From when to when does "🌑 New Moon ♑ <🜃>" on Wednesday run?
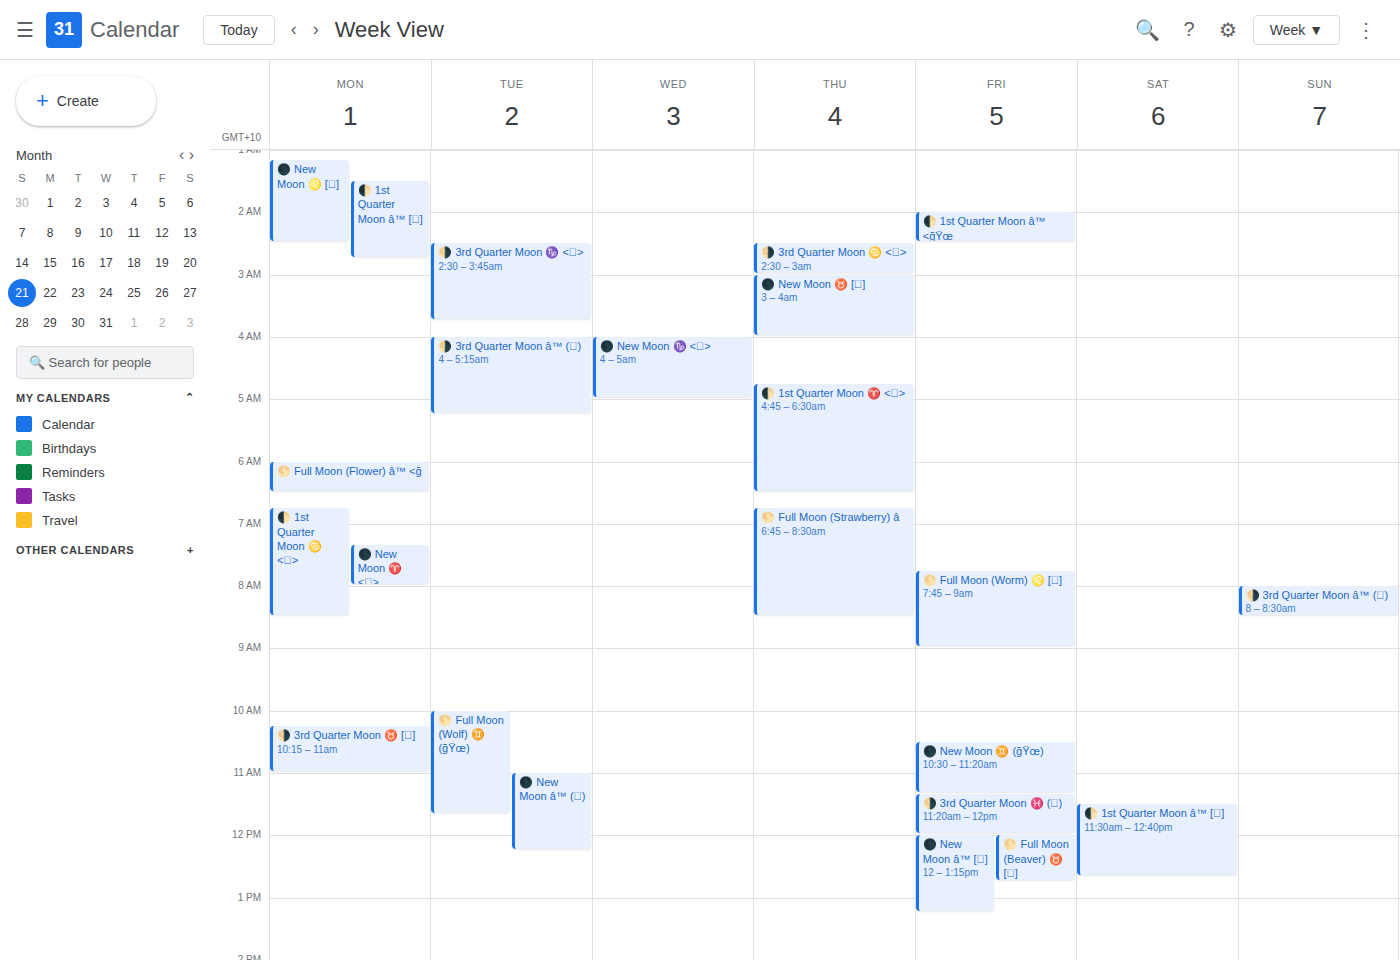
4:00 AM to 5:00 AM